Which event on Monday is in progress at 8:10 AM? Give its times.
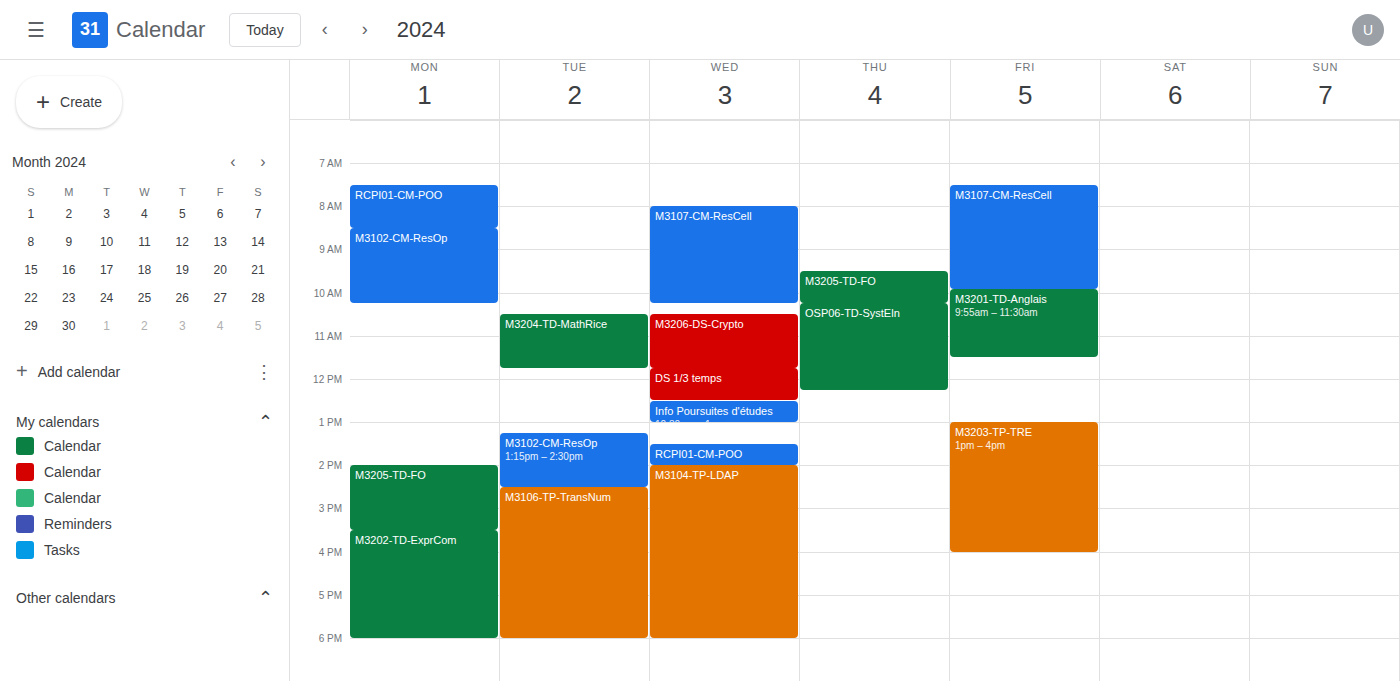
"RCPI01-CM-POO", 7:30 AM to 8:30 AM